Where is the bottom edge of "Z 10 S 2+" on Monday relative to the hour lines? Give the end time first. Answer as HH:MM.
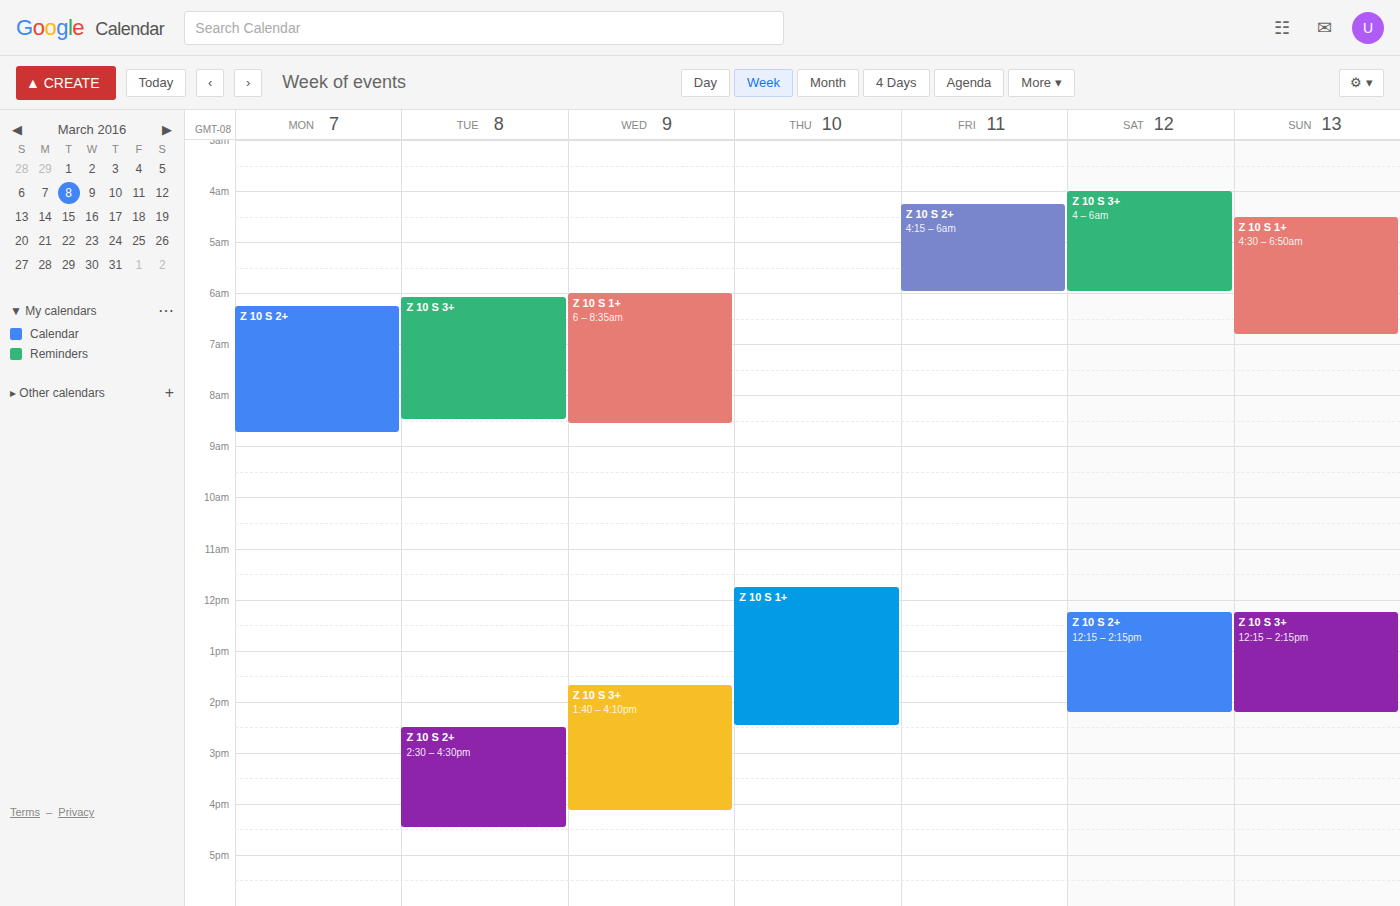
08:45 -- neither: three quarters of the way from the 08:00 line to the 09:00 line.